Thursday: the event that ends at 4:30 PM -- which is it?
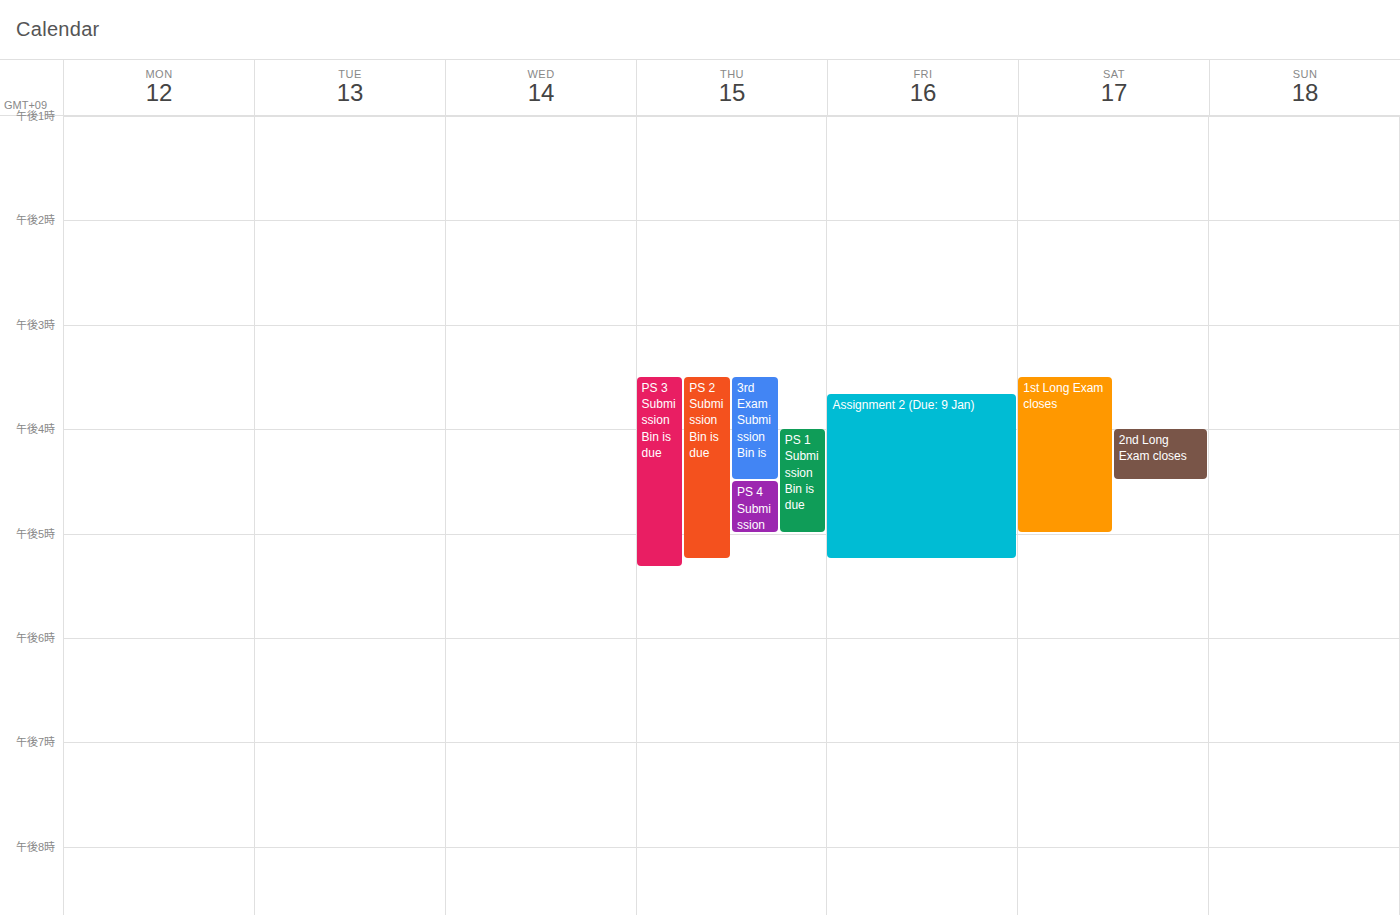
"3rd Exam Submission Bin is"